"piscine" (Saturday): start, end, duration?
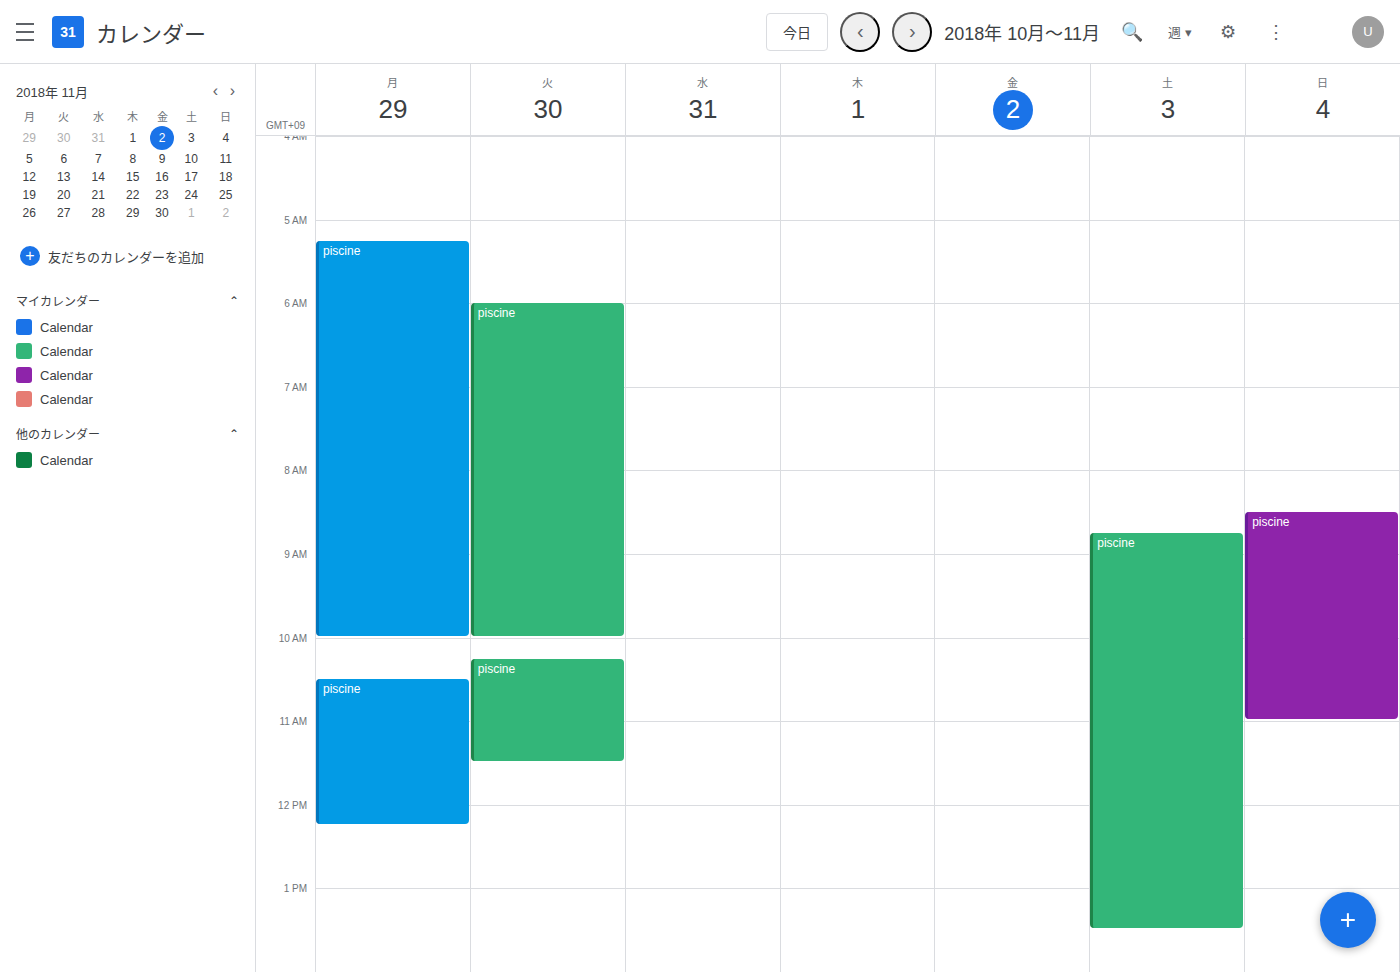
8:45 AM to 1:30 PM, 4 hours 45 minutes